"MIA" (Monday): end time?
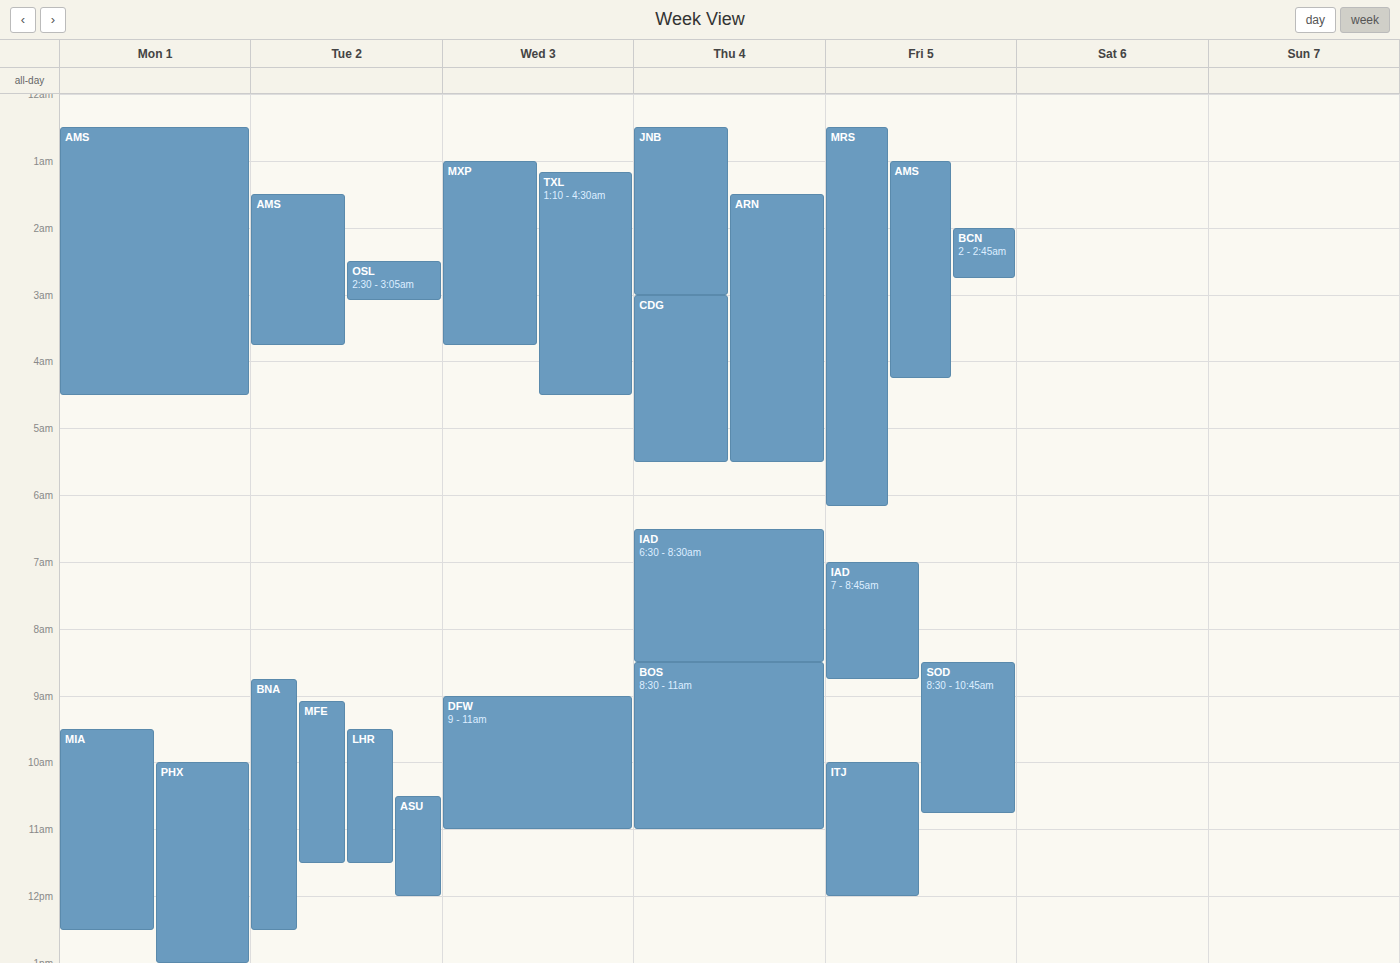
12:30 PM